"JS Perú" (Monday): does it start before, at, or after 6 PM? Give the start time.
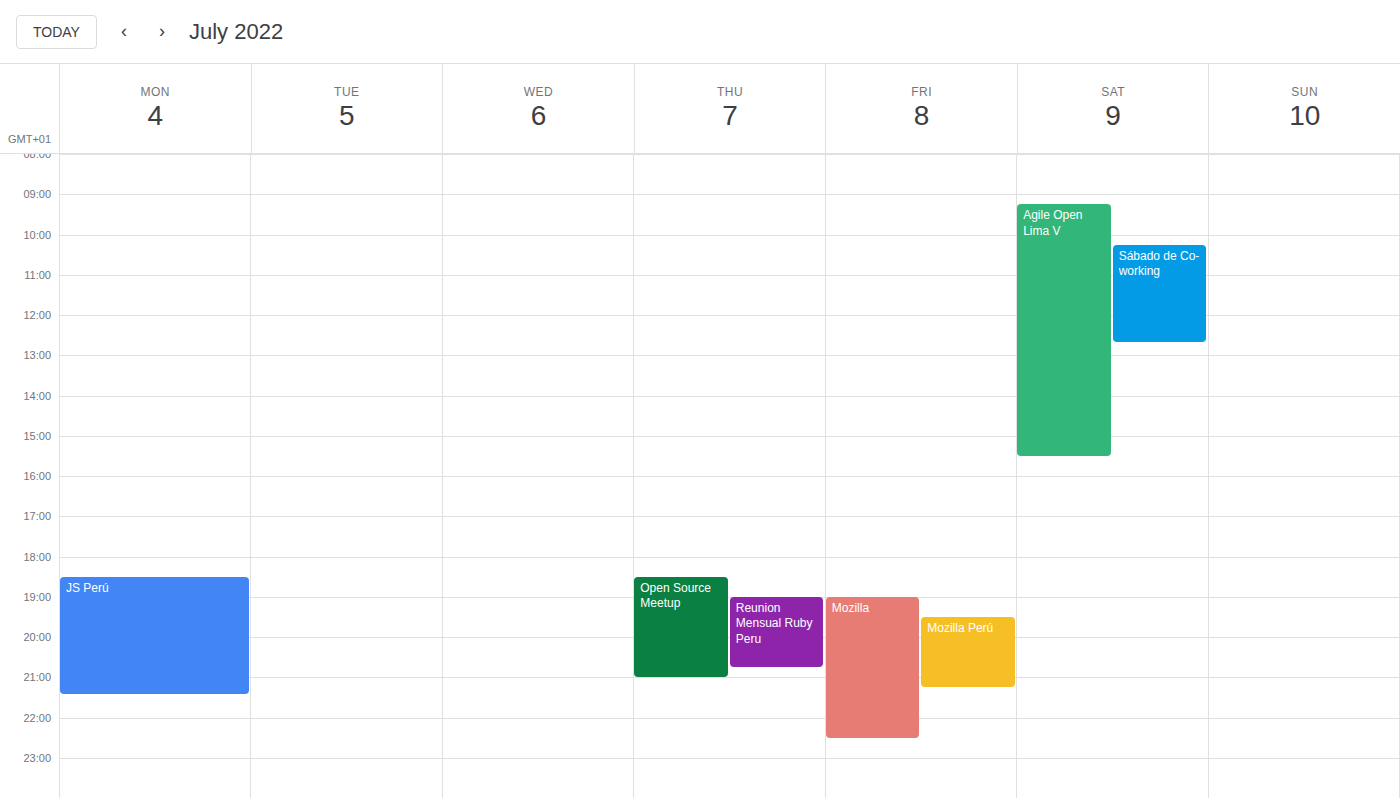
6:30 PM -- after 6 PM, 30 minutes below the 6 PM line.